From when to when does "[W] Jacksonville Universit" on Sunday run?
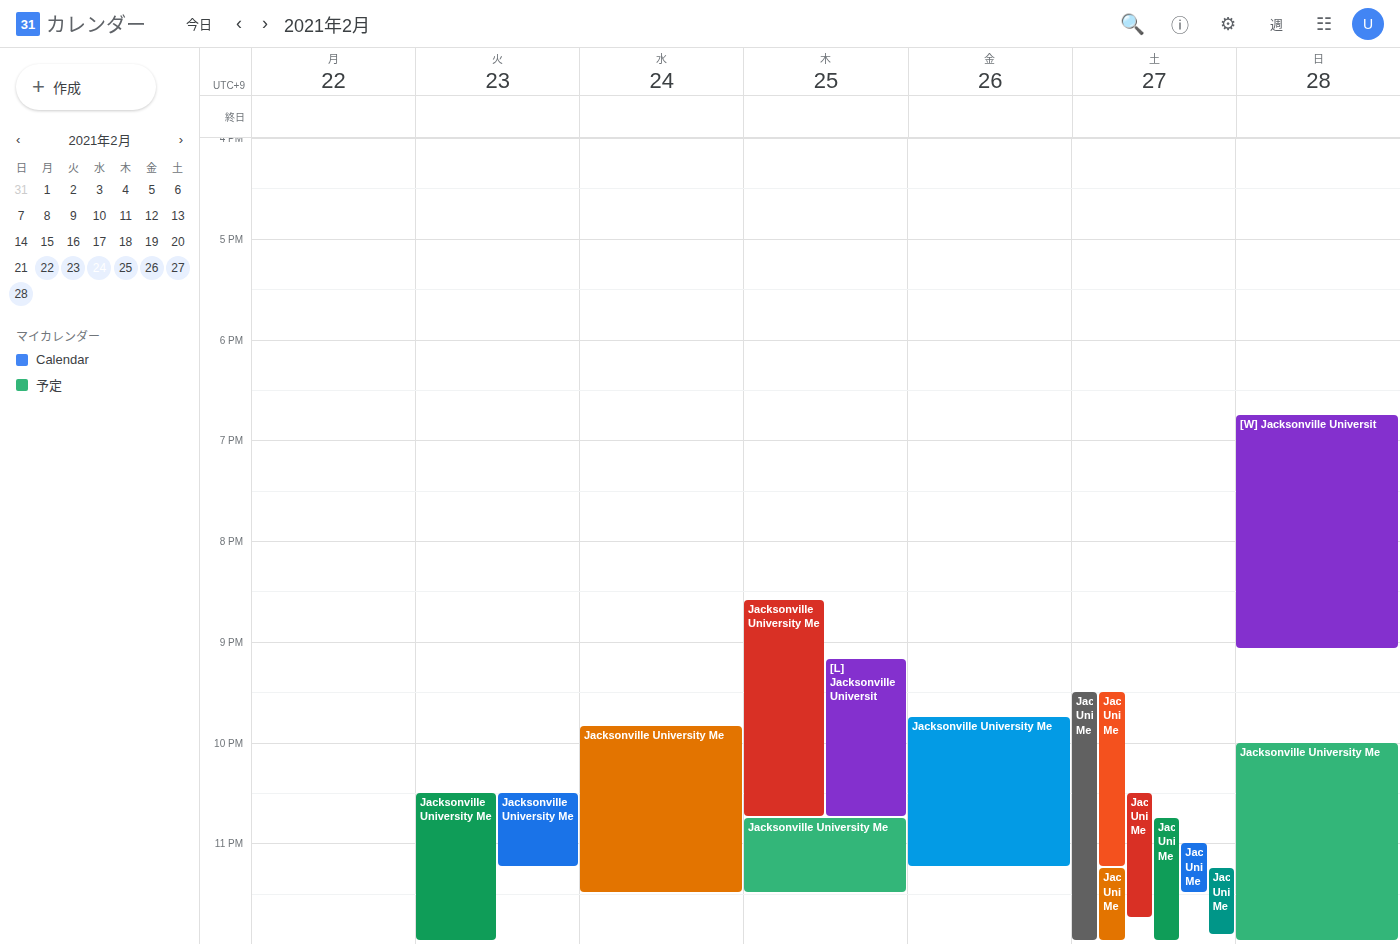
6:45 PM to 9:05 PM